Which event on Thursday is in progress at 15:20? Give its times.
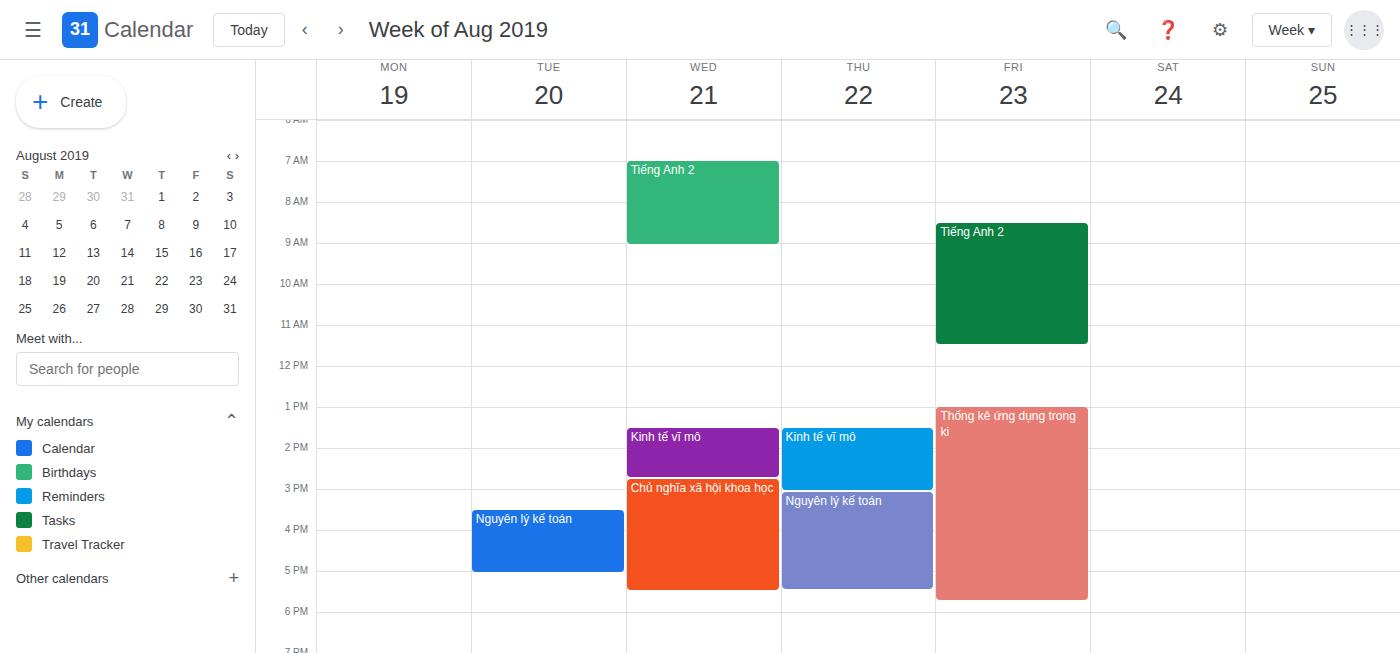
"Nguyên lý kế toán", 15:05 to 17:30